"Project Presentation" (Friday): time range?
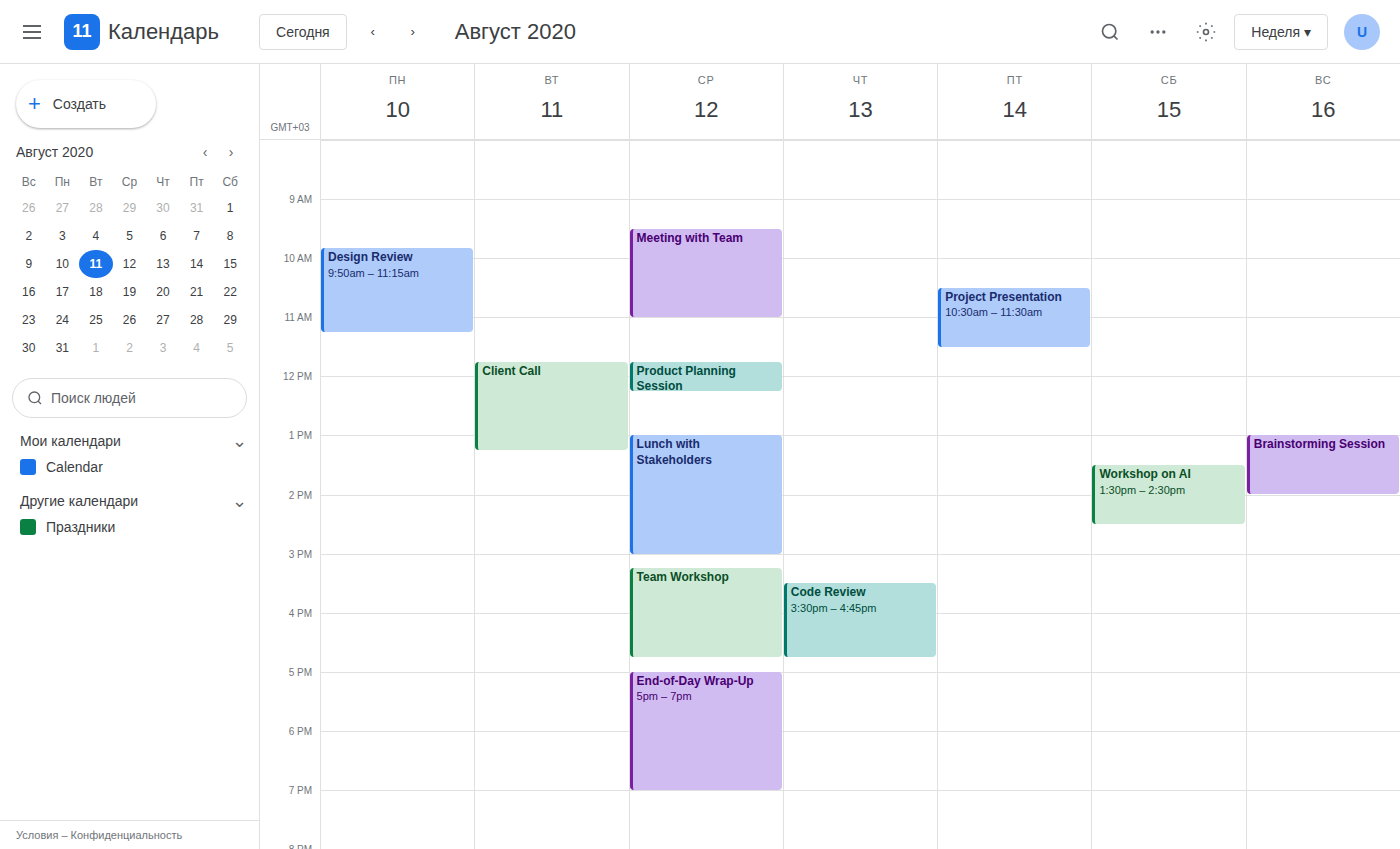
10:30 AM to 11:30 AM